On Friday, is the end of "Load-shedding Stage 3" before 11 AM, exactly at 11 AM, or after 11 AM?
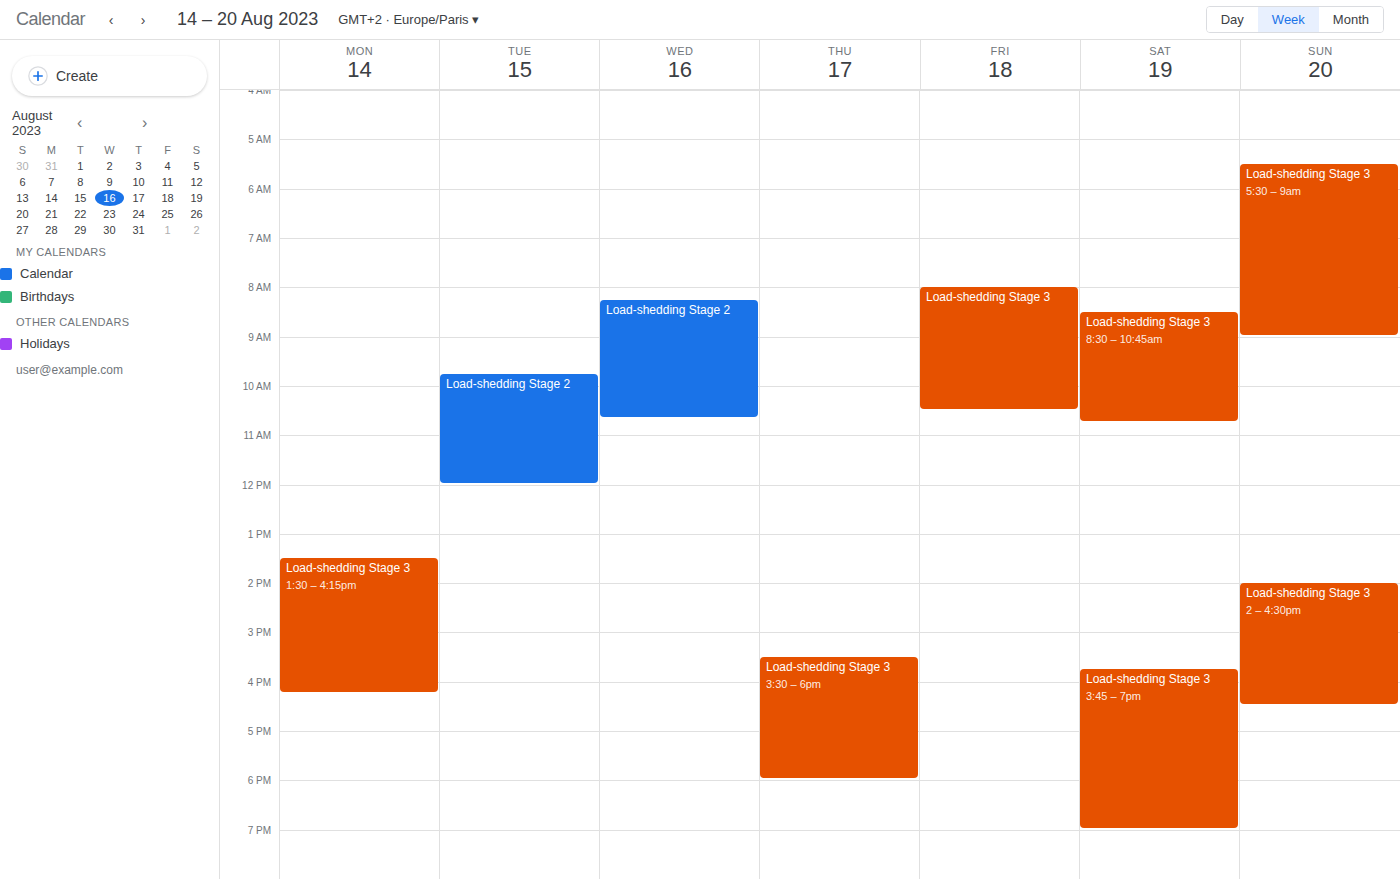
10:30 AM -- before 11 AM, 30 minutes above the 11 AM line.